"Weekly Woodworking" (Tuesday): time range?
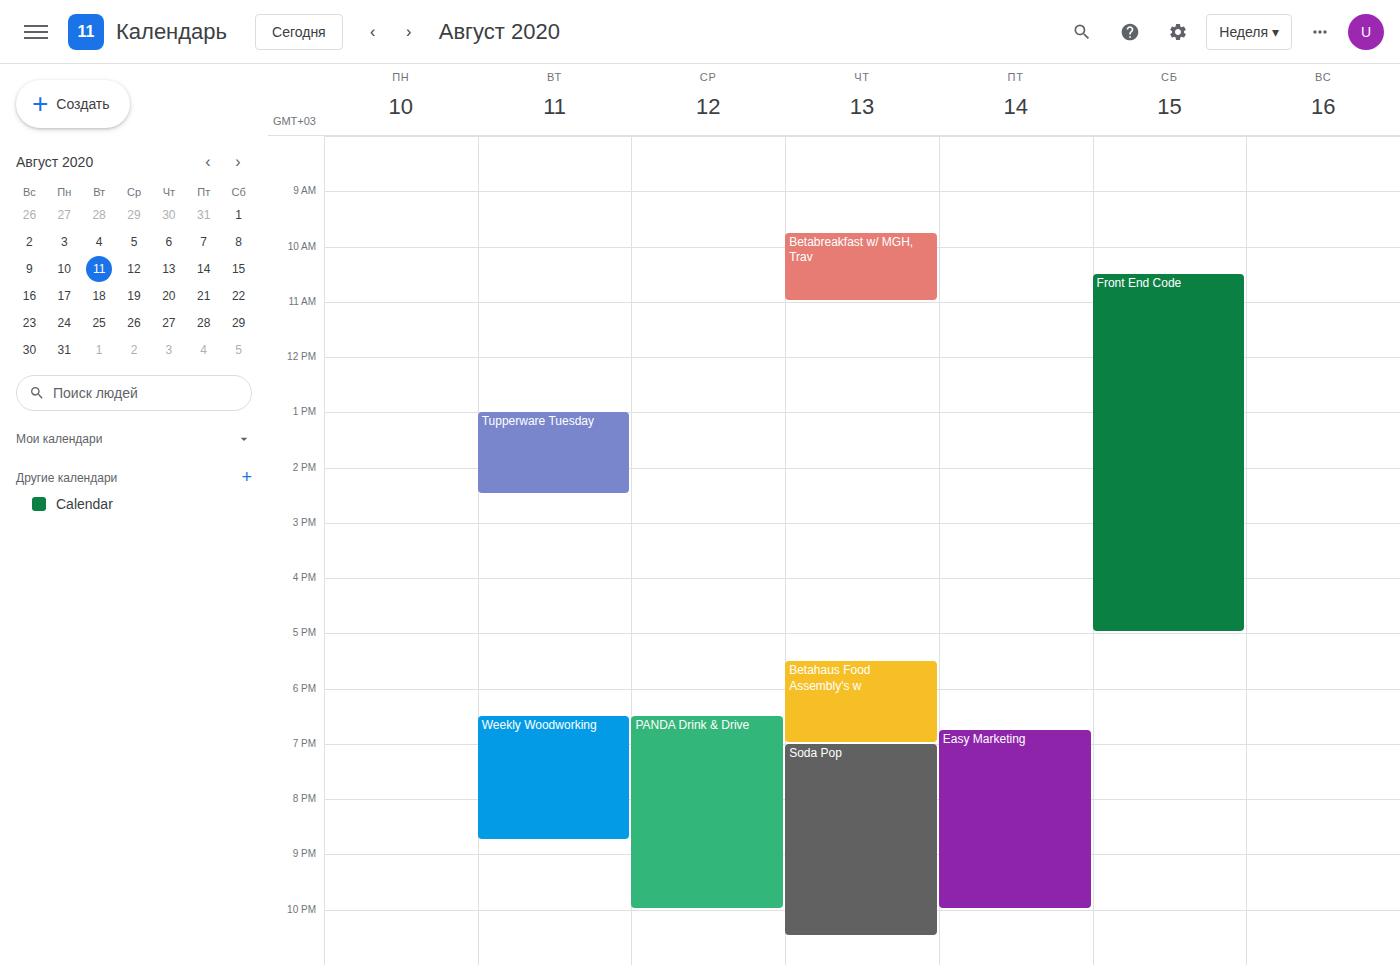
6:30 PM to 8:45 PM